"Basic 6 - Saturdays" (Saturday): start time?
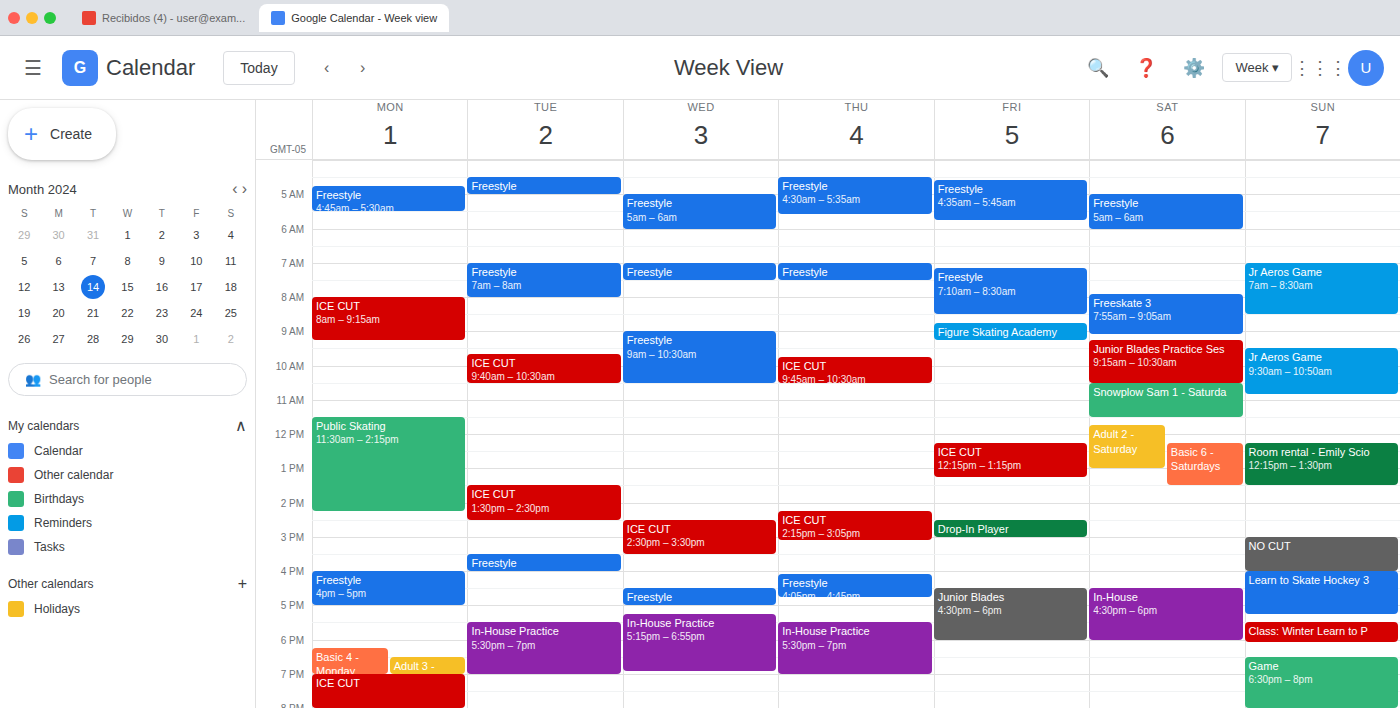
12:15